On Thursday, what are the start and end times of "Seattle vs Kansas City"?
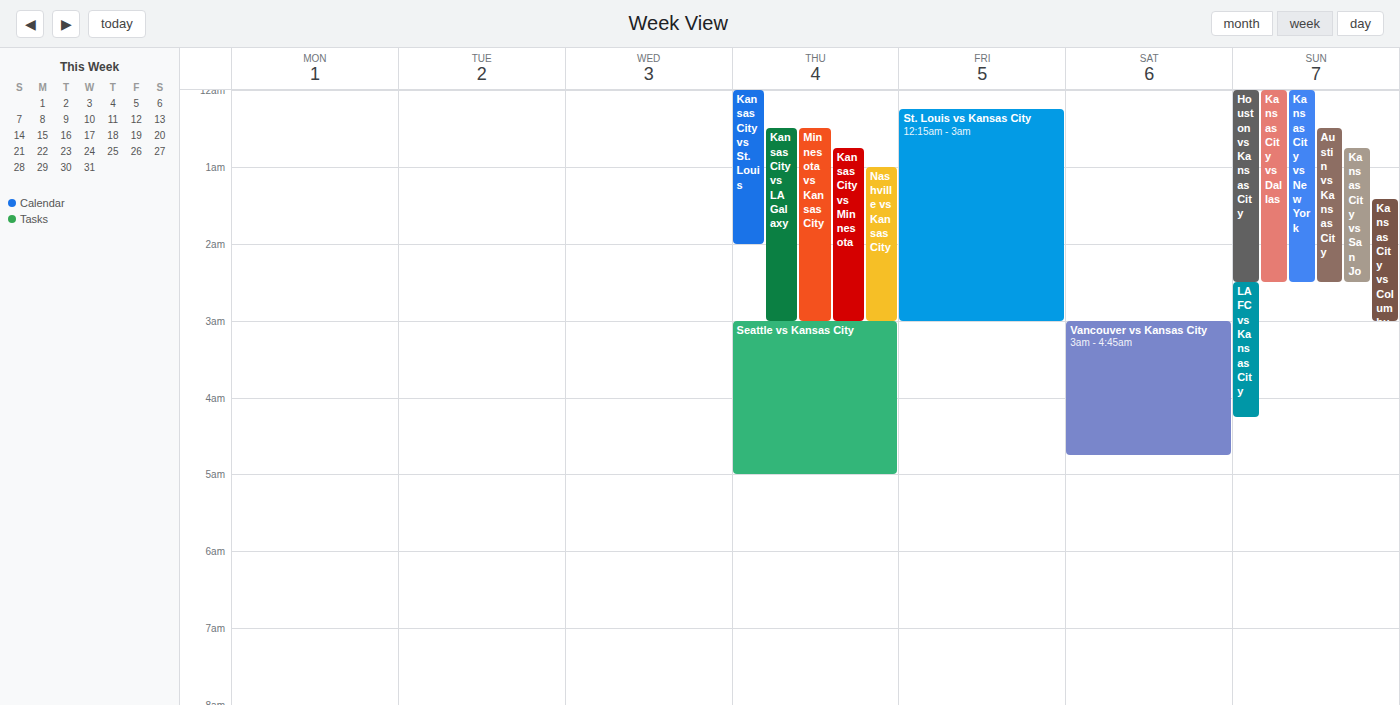
3:00 AM to 5:00 AM